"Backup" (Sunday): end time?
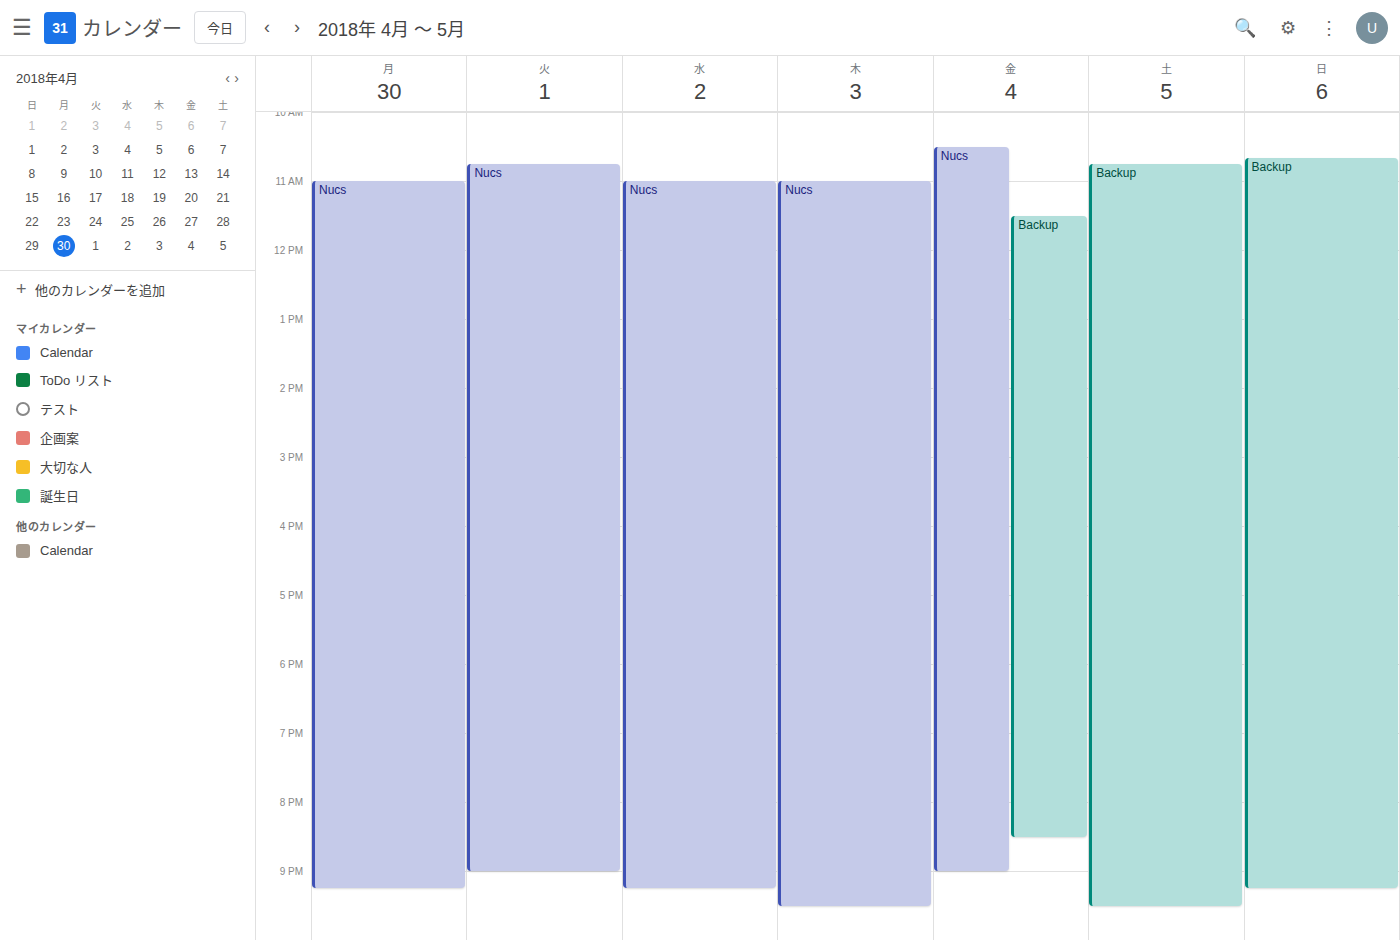
9:15 PM